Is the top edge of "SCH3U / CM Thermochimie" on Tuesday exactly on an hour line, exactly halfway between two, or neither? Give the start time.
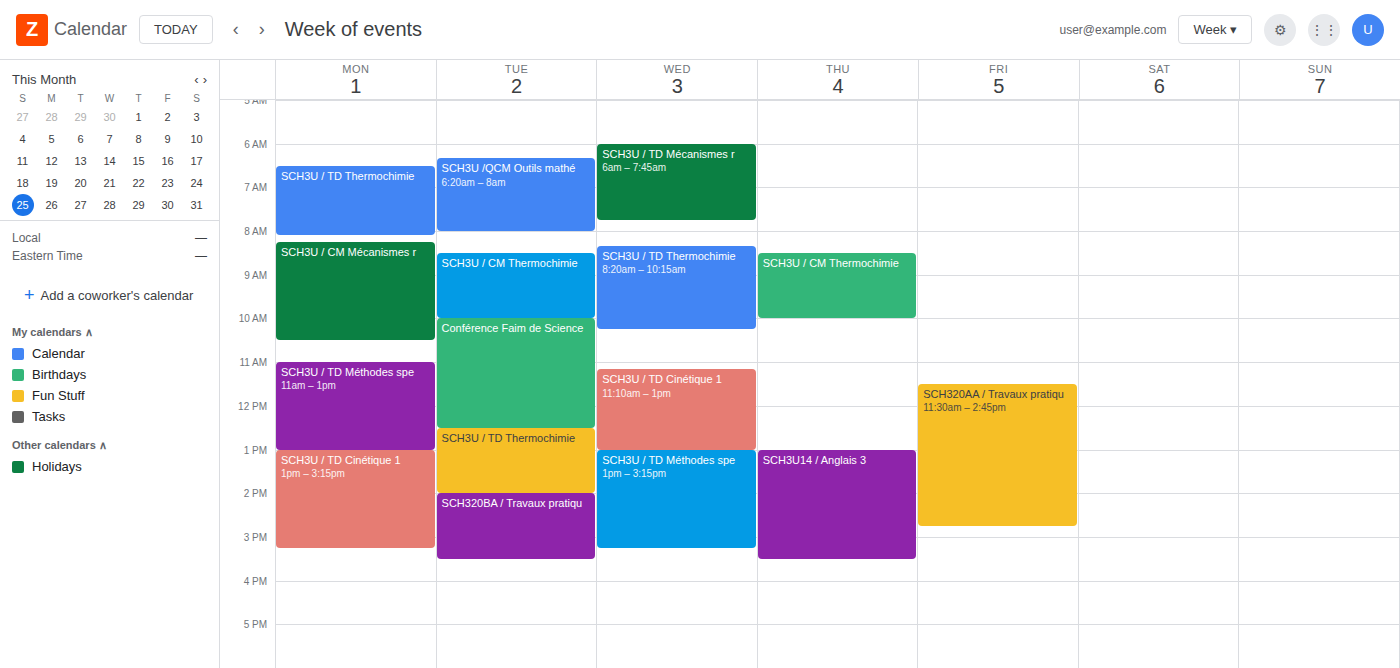
08:30 -- halfway between the 08:00 and 09:00 lines.